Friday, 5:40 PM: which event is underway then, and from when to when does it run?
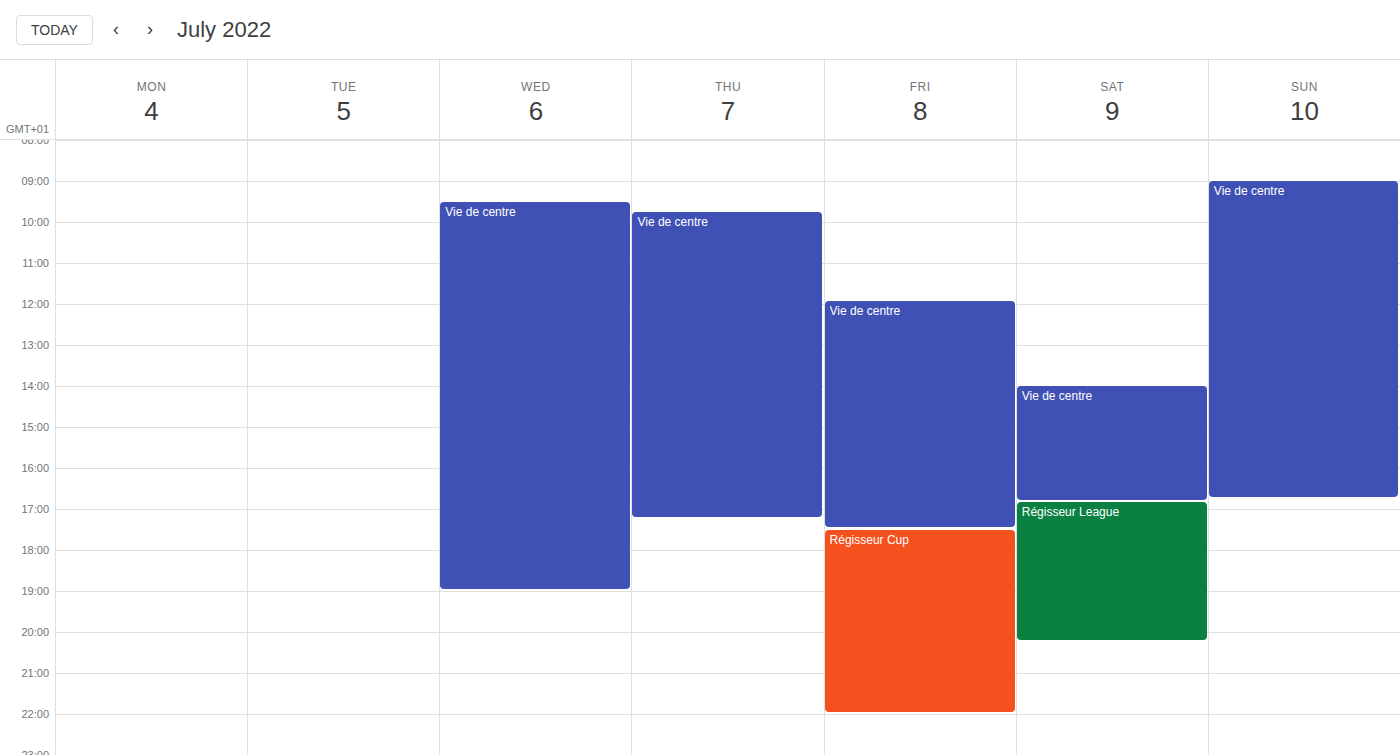
"Régisseur Cup", 5:30 PM to 10:00 PM